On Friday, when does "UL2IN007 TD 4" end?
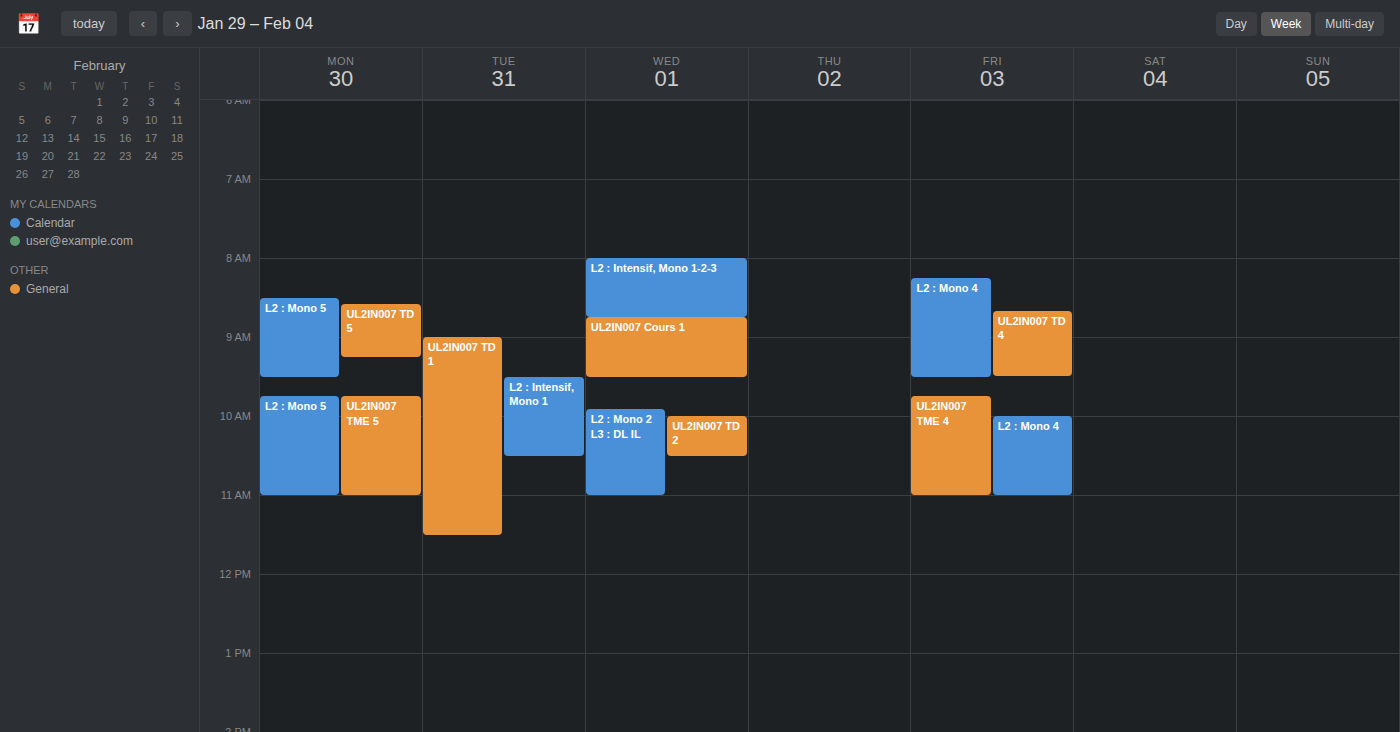
9:30 AM